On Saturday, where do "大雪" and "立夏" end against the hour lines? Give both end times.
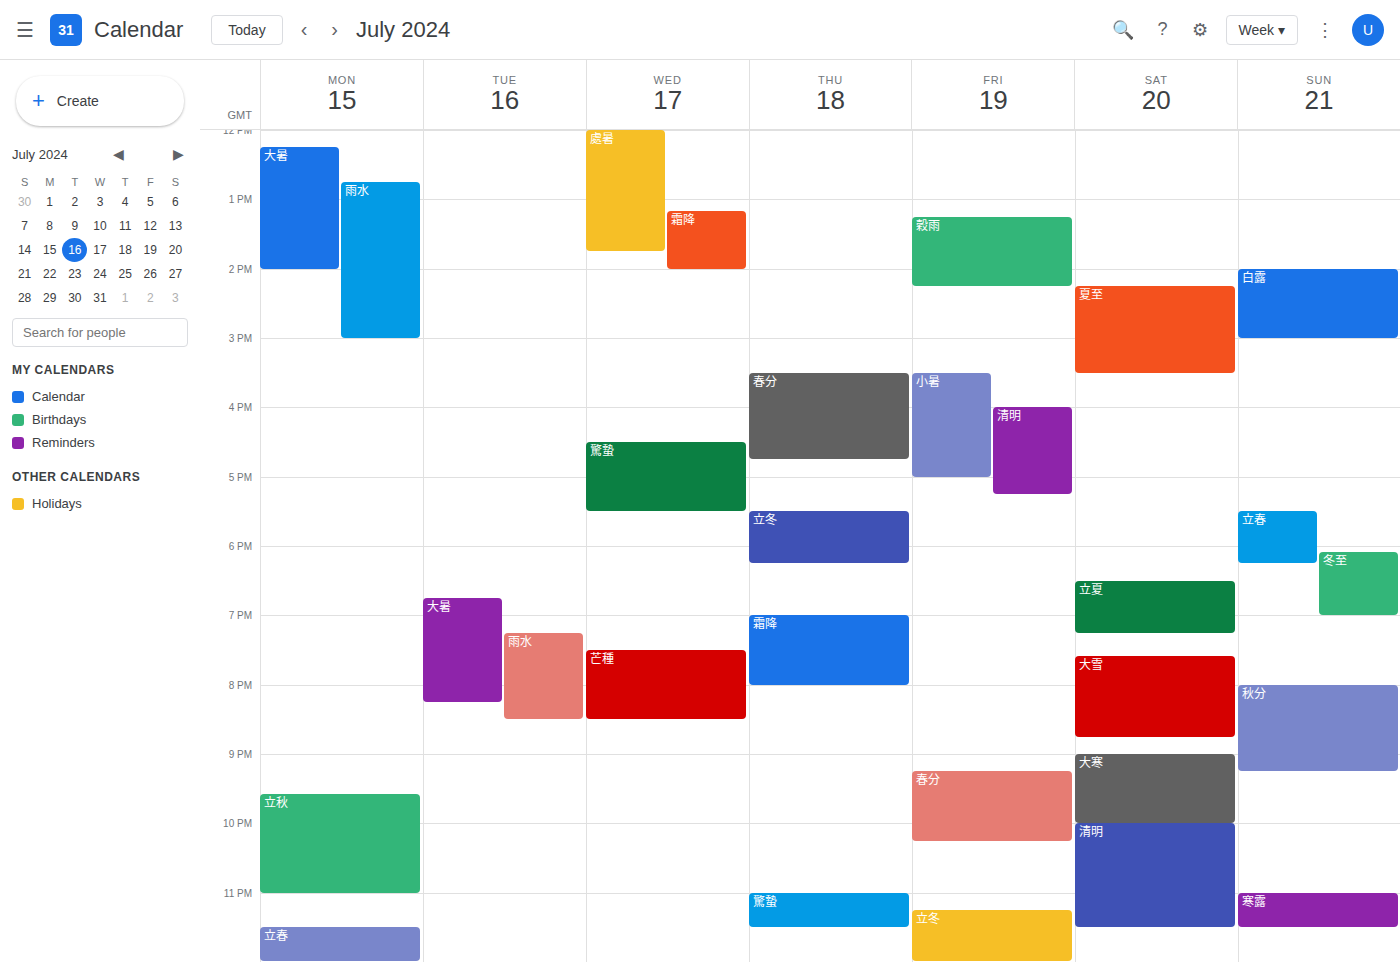
"大雪": 8:45 PM, neither: three quarters of the way from the 8 PM line to the 9 PM line. "立夏": 7:15 PM, neither: a quarter of the way from the 7 PM line to the 8 PM line.